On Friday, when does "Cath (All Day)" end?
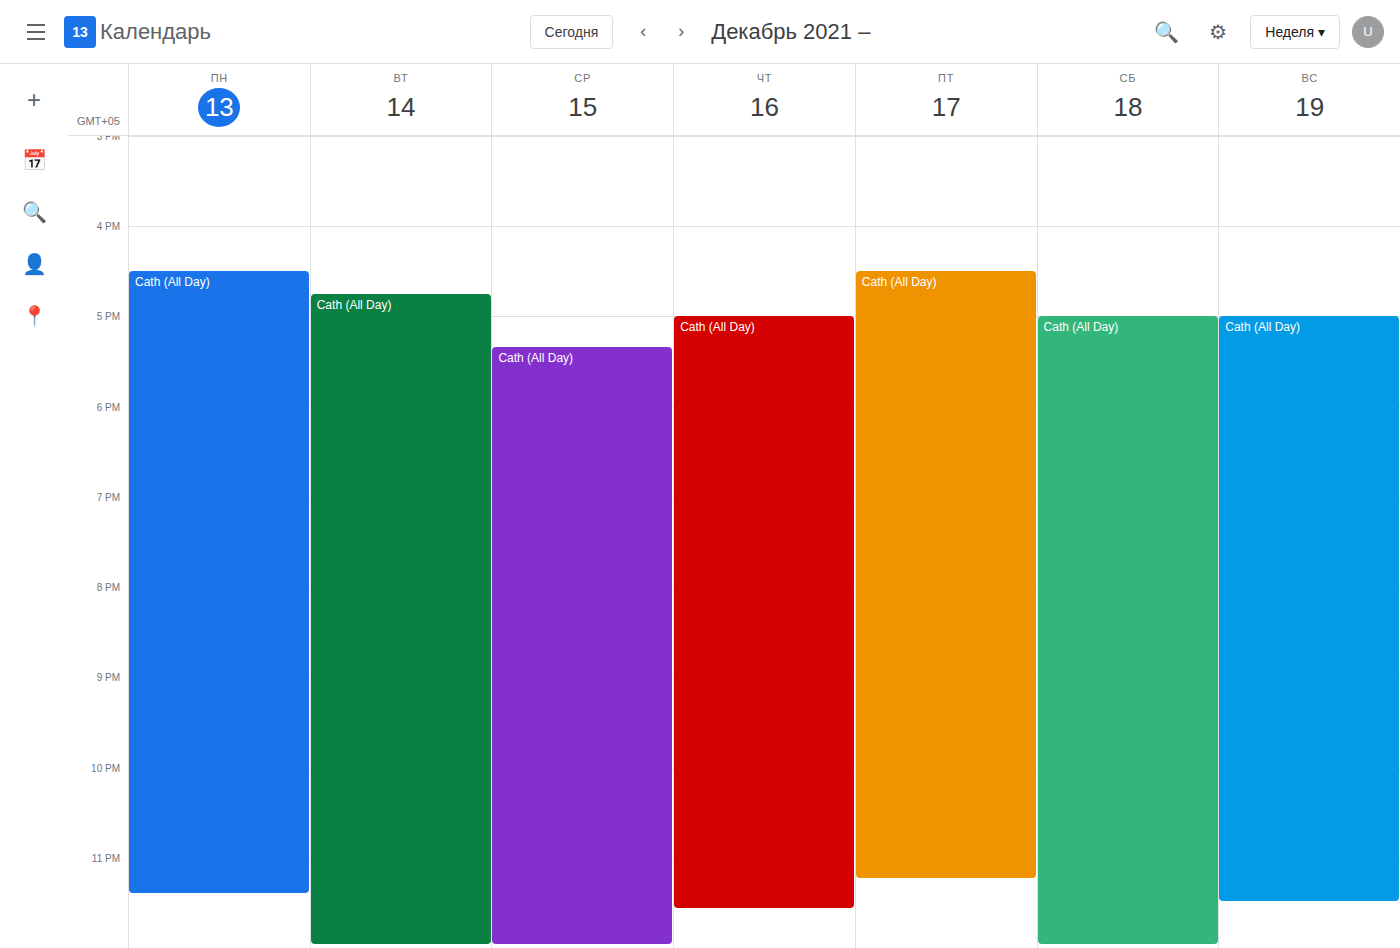
11:15 PM